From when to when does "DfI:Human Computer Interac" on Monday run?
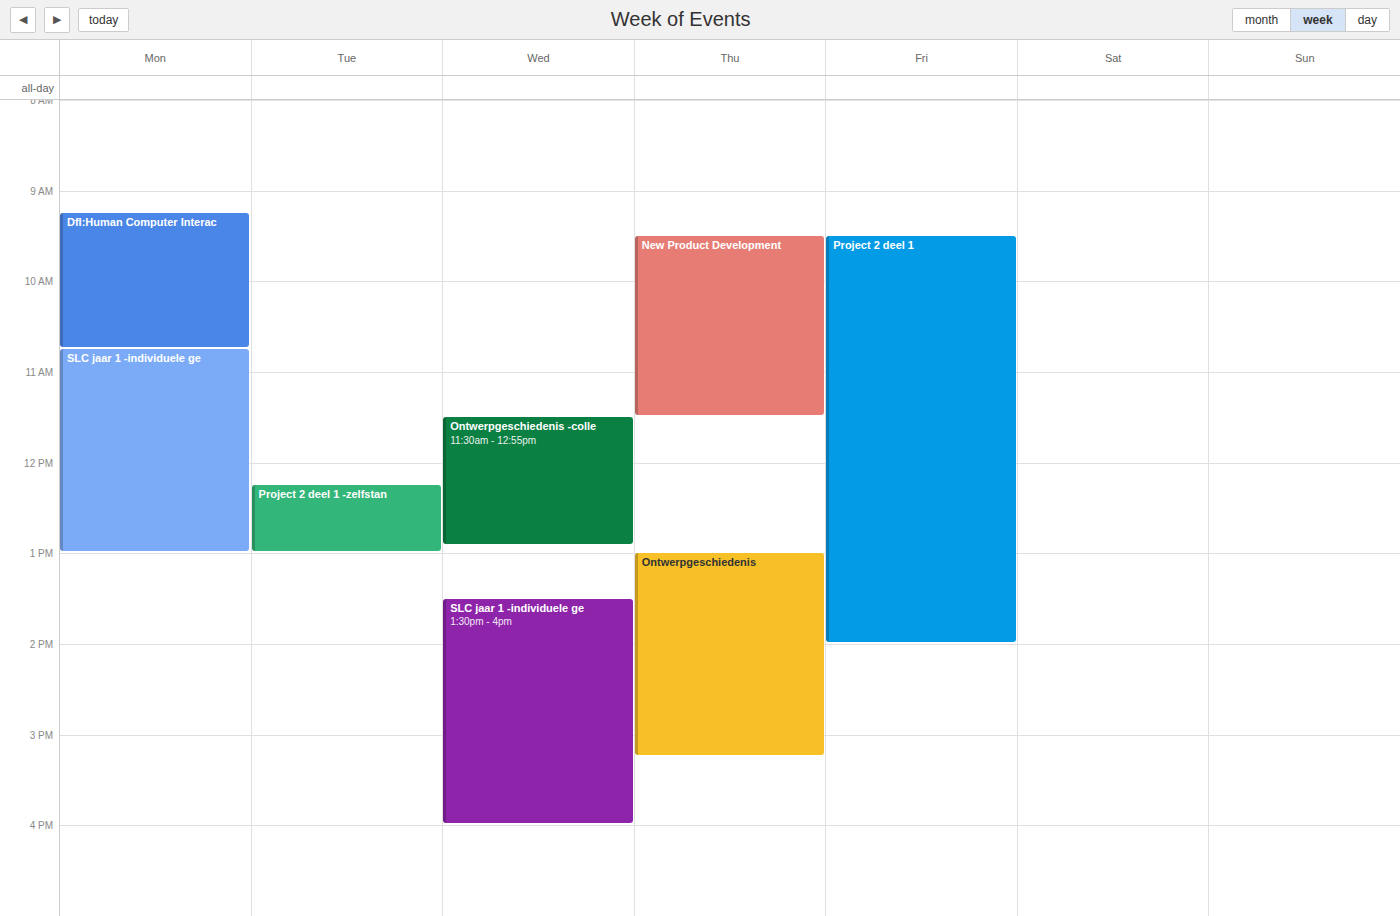
09:15 to 10:45